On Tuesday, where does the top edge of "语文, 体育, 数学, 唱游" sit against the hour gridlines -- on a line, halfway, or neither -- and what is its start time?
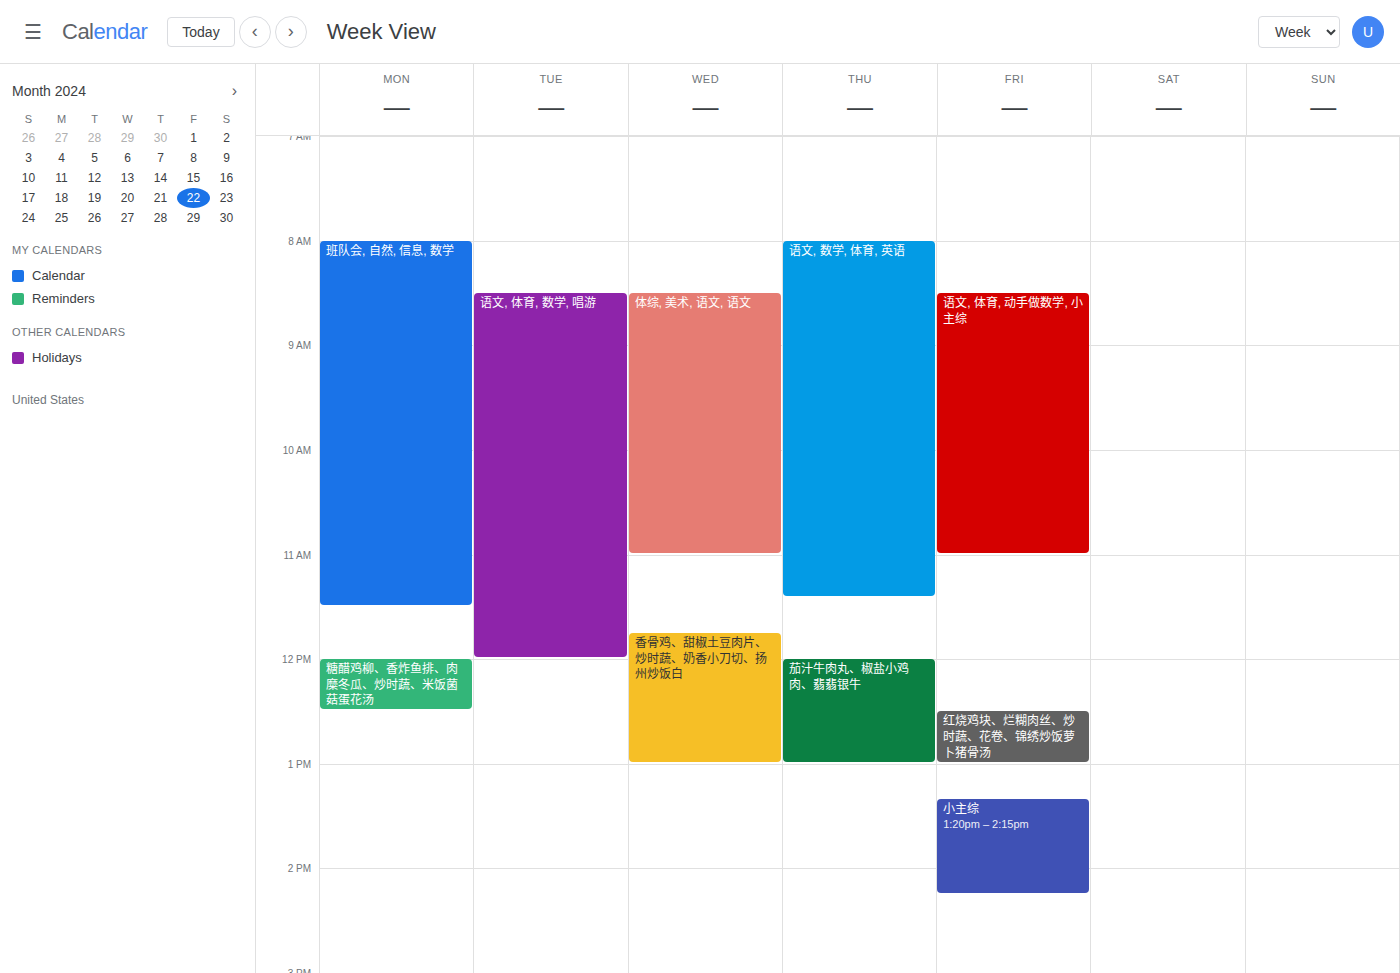
8:30 AM -- halfway between the 8 AM and 9 AM lines.